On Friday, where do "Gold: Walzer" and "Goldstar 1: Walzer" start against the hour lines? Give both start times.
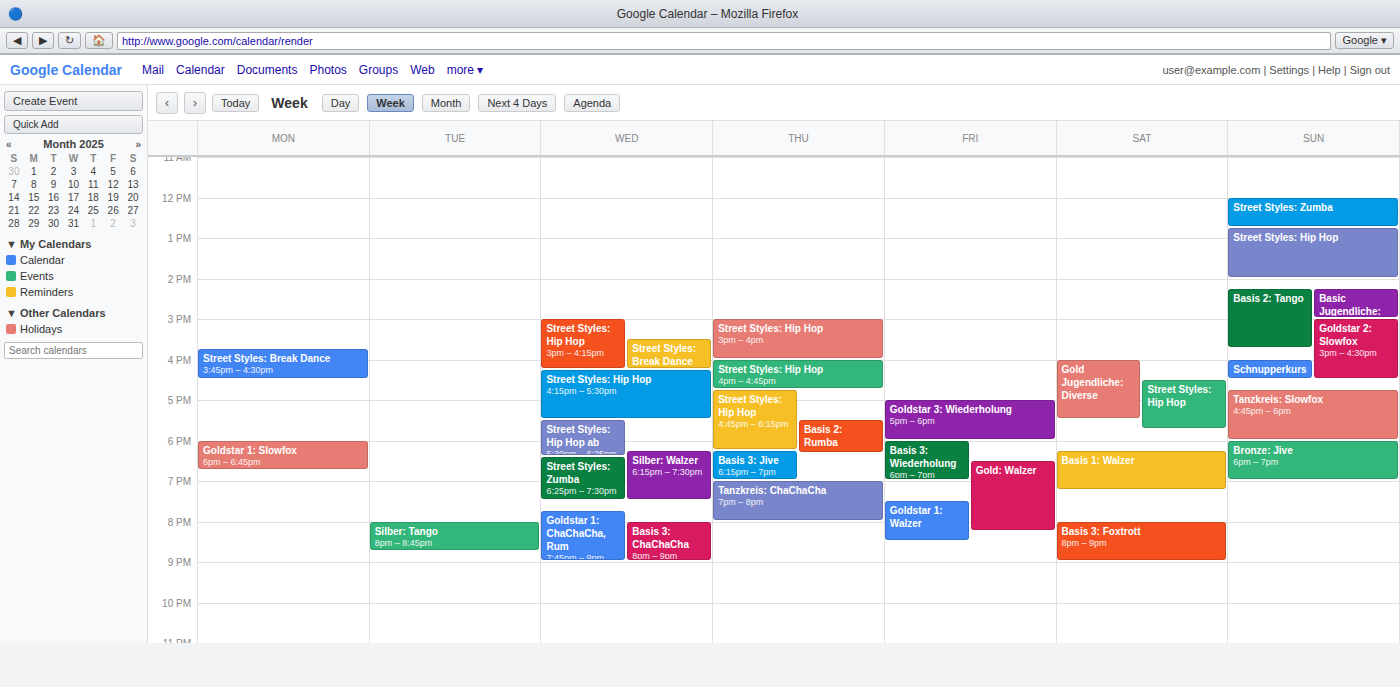
"Gold: Walzer": 6:30 PM, halfway between the 6 PM and 7 PM lines. "Goldstar 1: Walzer": 7:30 PM, halfway between the 7 PM and 8 PM lines.